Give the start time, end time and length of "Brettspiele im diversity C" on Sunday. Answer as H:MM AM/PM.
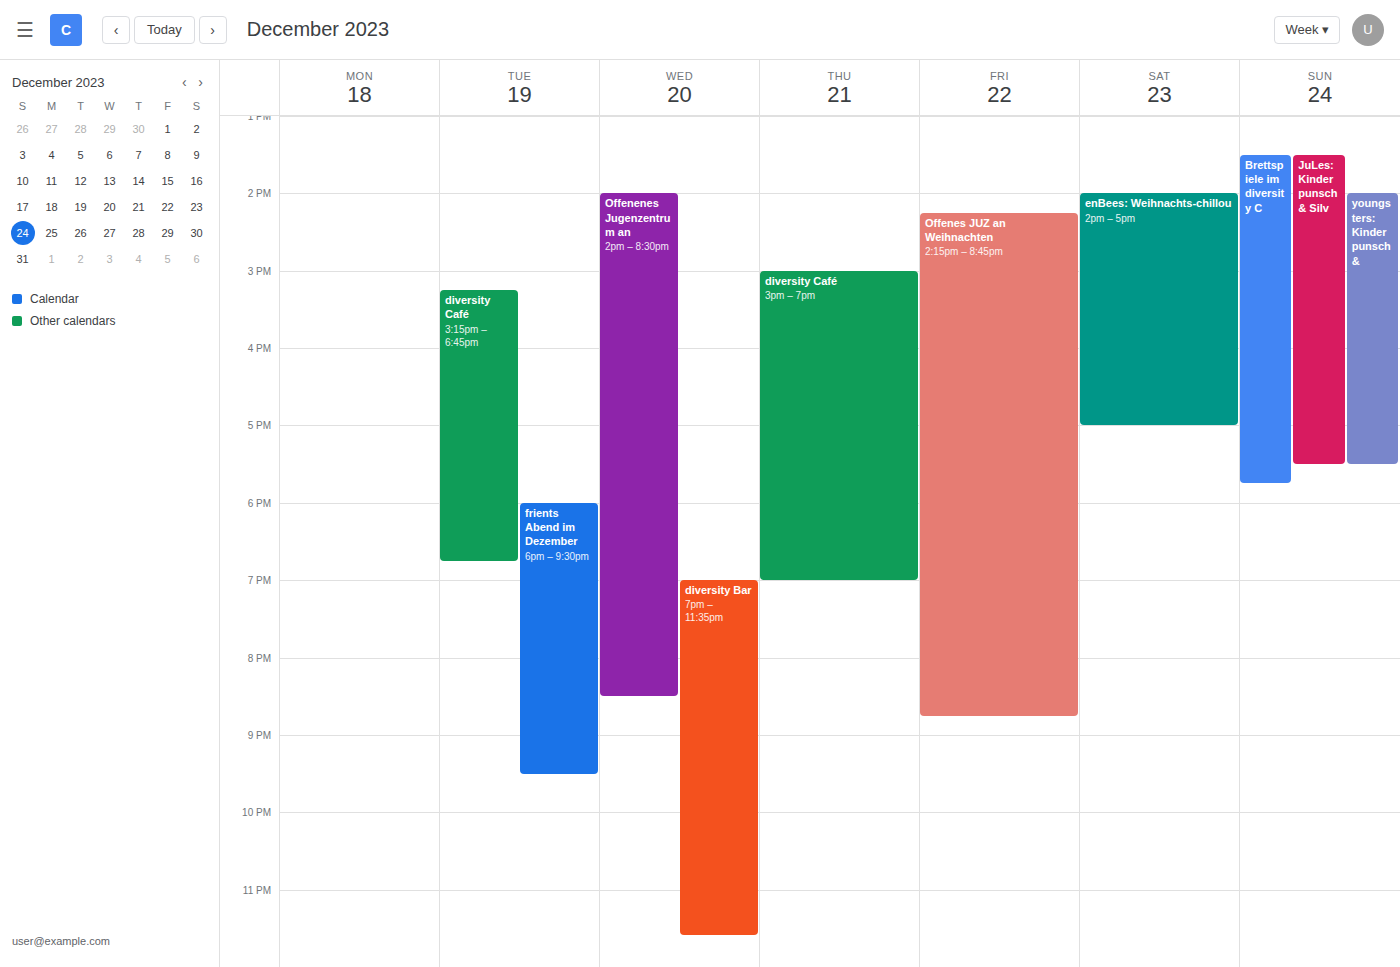
1:30 PM to 5:45 PM, 4 hours 15 minutes